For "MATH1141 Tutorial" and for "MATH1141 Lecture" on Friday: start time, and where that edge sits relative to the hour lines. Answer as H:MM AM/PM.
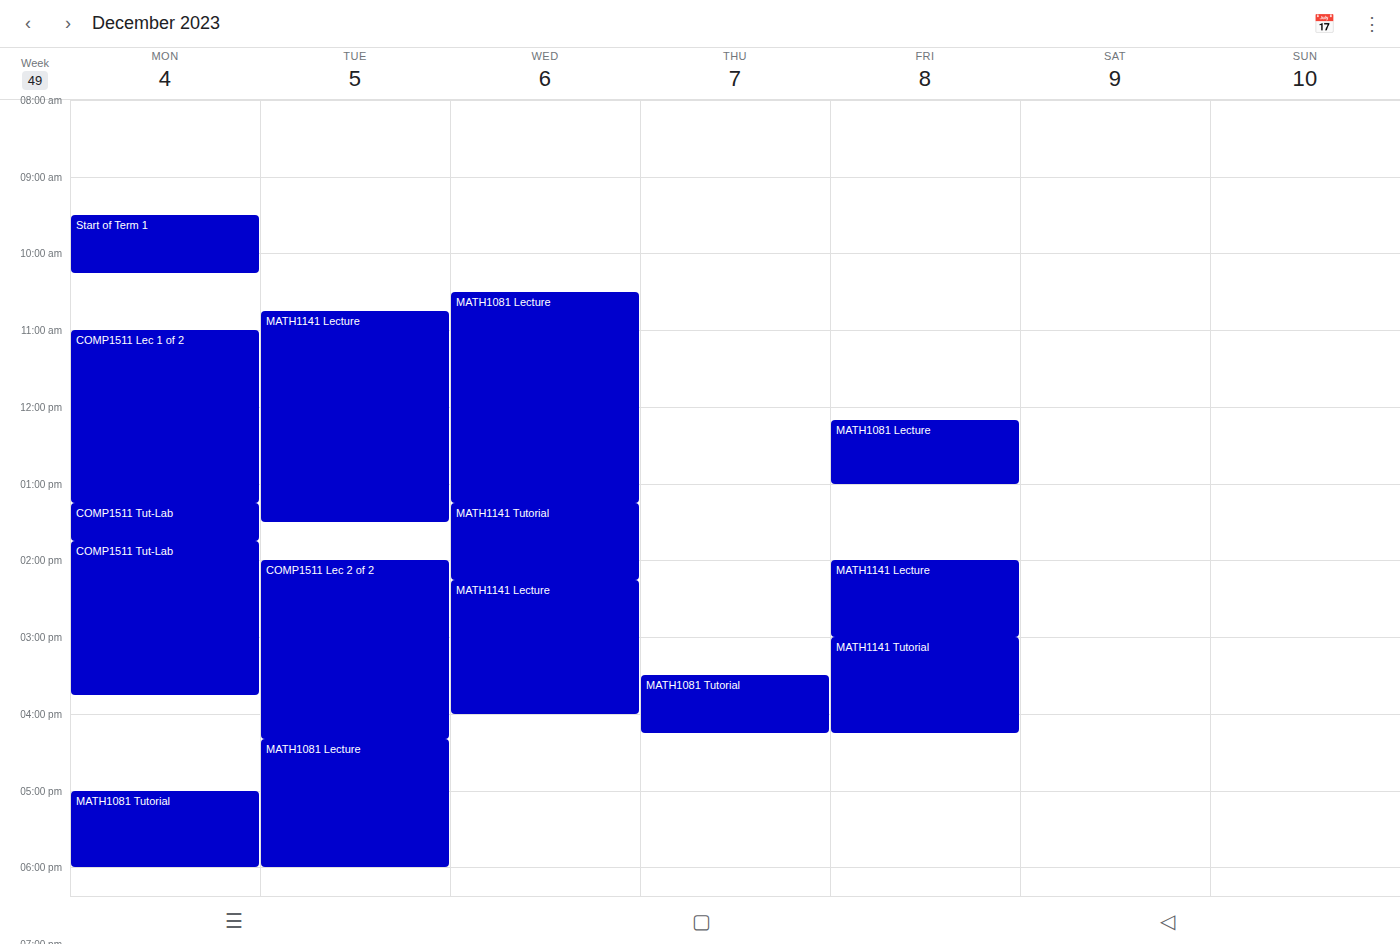
"MATH1141 Tutorial": 3:00 PM, exactly on the 3 PM line. "MATH1141 Lecture": 2:00 PM, exactly on the 2 PM line.